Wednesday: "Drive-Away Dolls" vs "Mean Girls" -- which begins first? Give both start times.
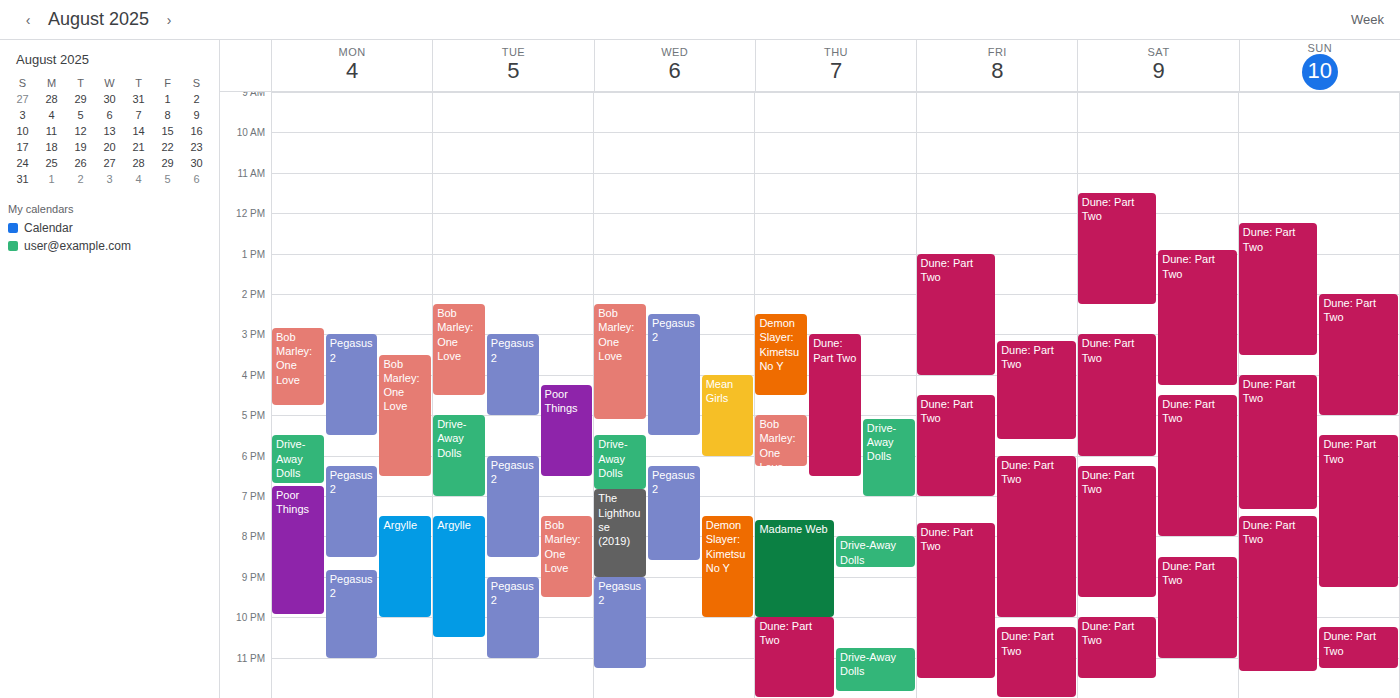
"Mean Girls" 4:00 PM; "Drive-Away Dolls" 5:30 PM.